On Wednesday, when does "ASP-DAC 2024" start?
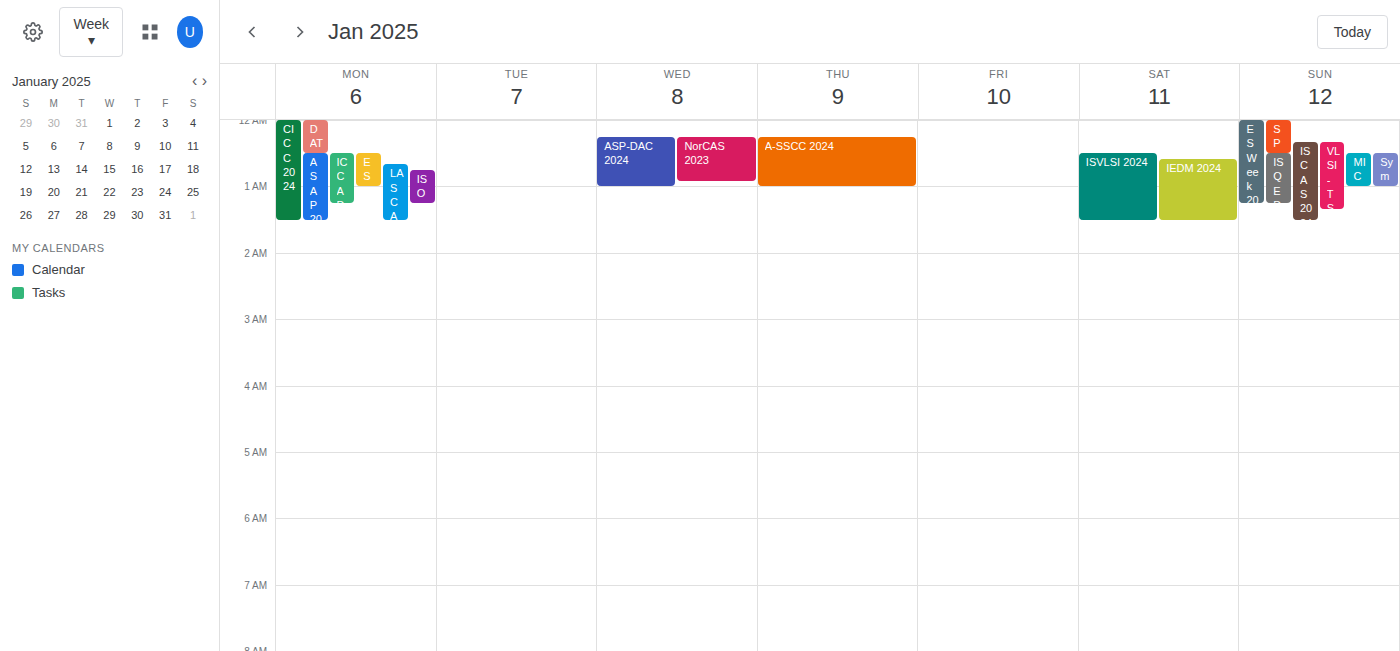
00:15